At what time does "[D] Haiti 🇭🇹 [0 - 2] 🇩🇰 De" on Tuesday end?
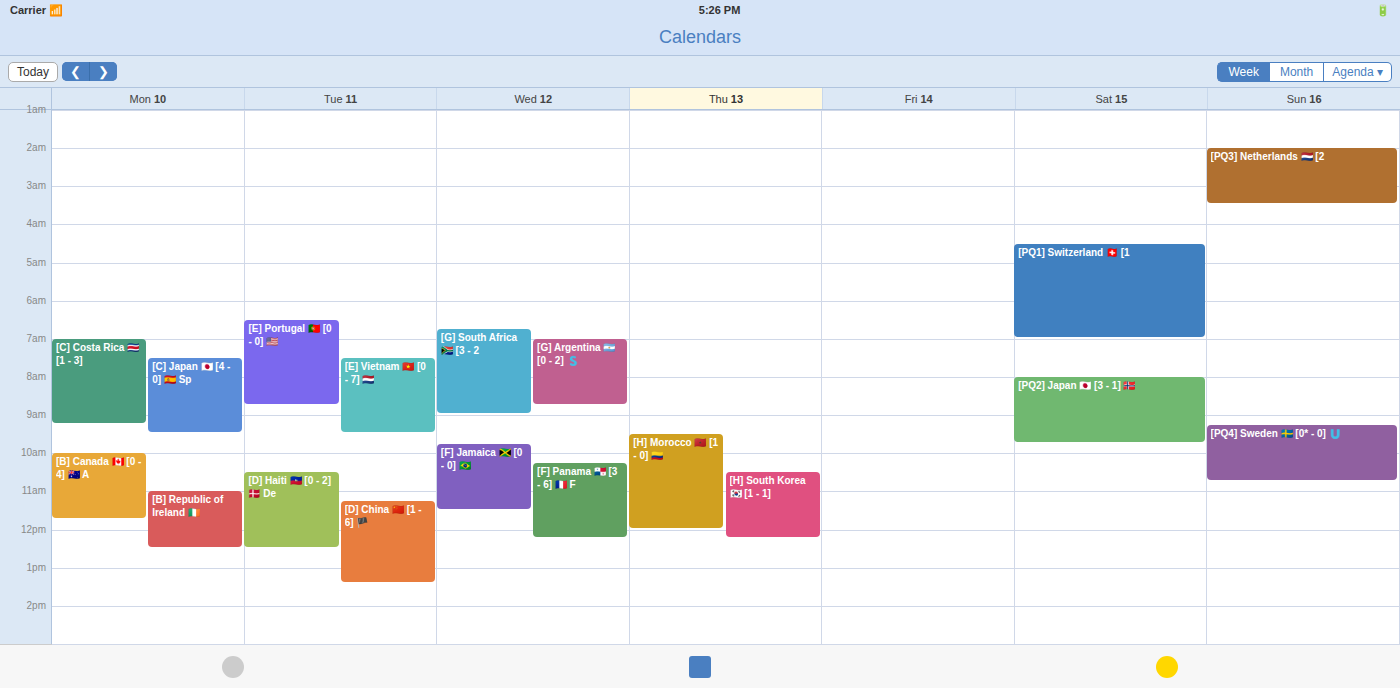
12:30 PM